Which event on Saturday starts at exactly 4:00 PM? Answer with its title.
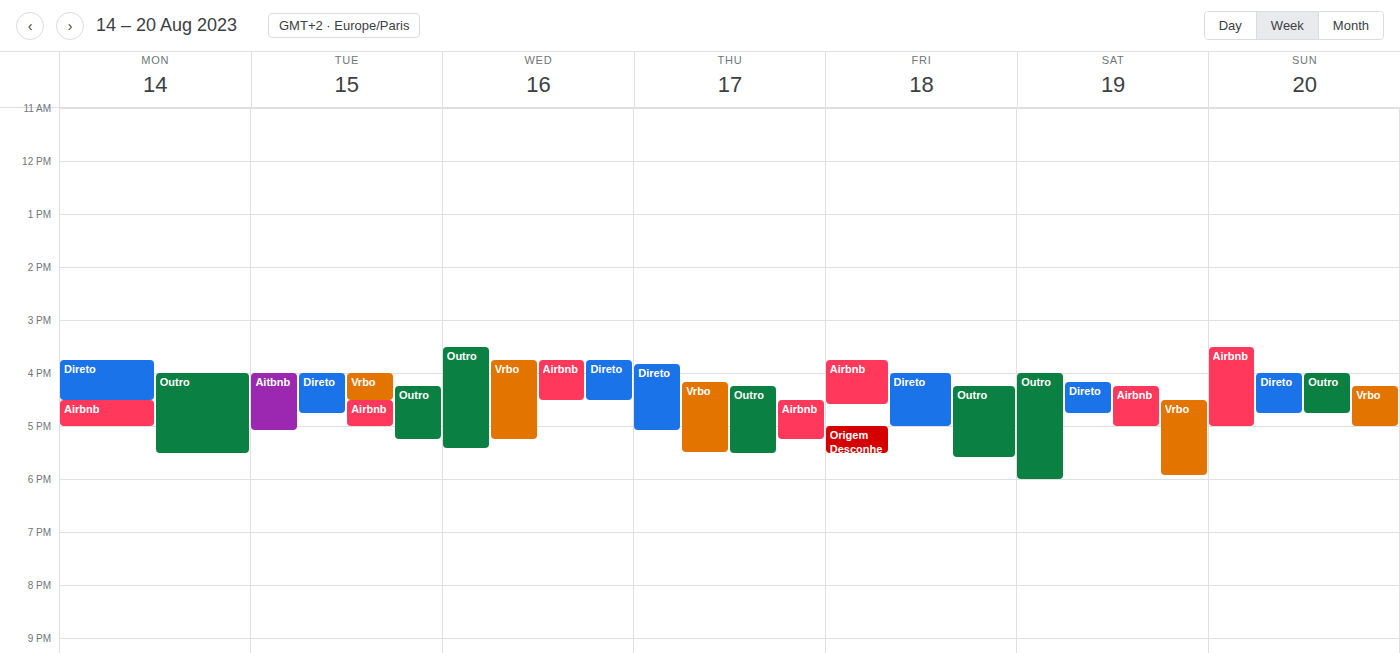
"Outro"